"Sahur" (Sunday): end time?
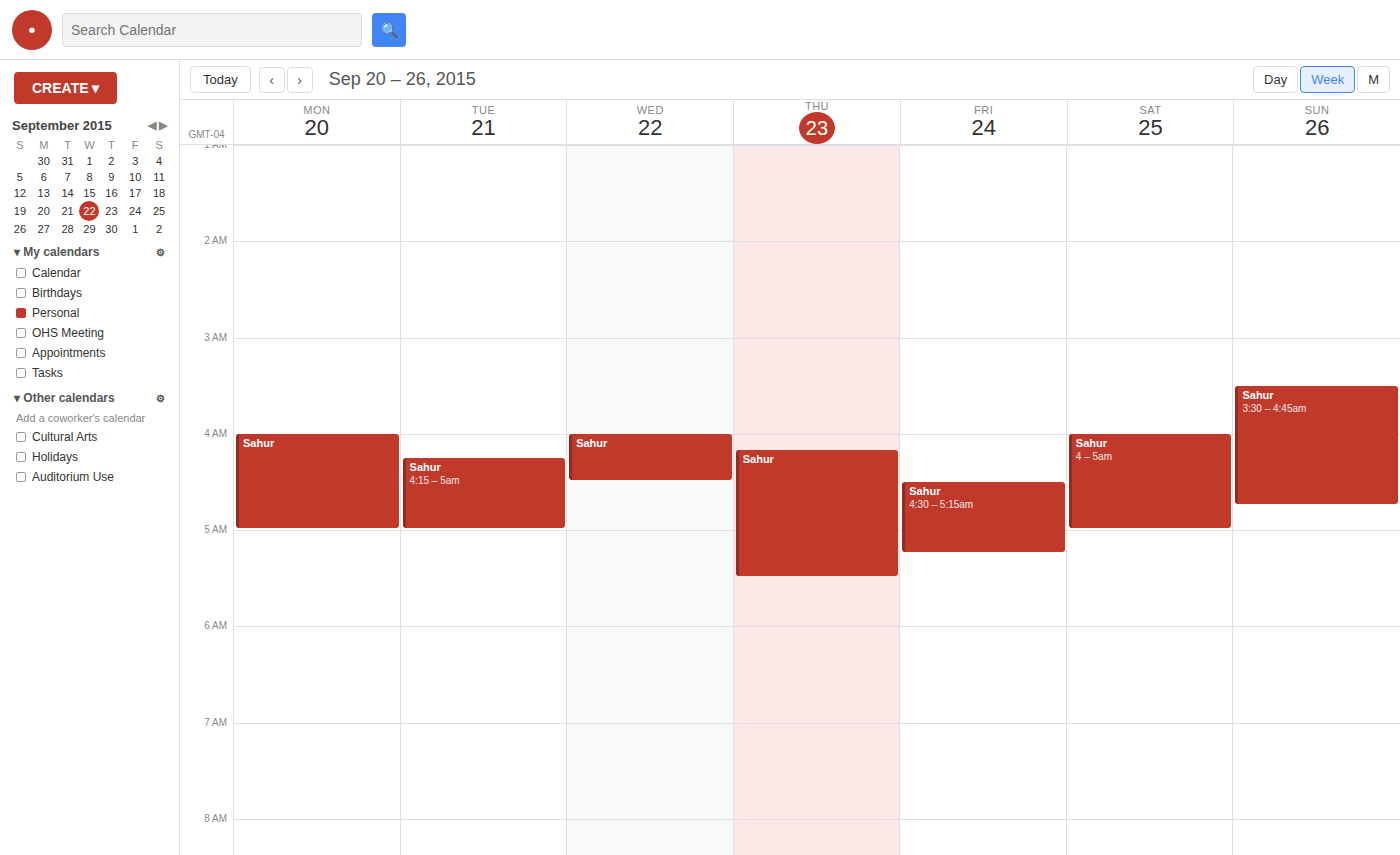
4:45 AM